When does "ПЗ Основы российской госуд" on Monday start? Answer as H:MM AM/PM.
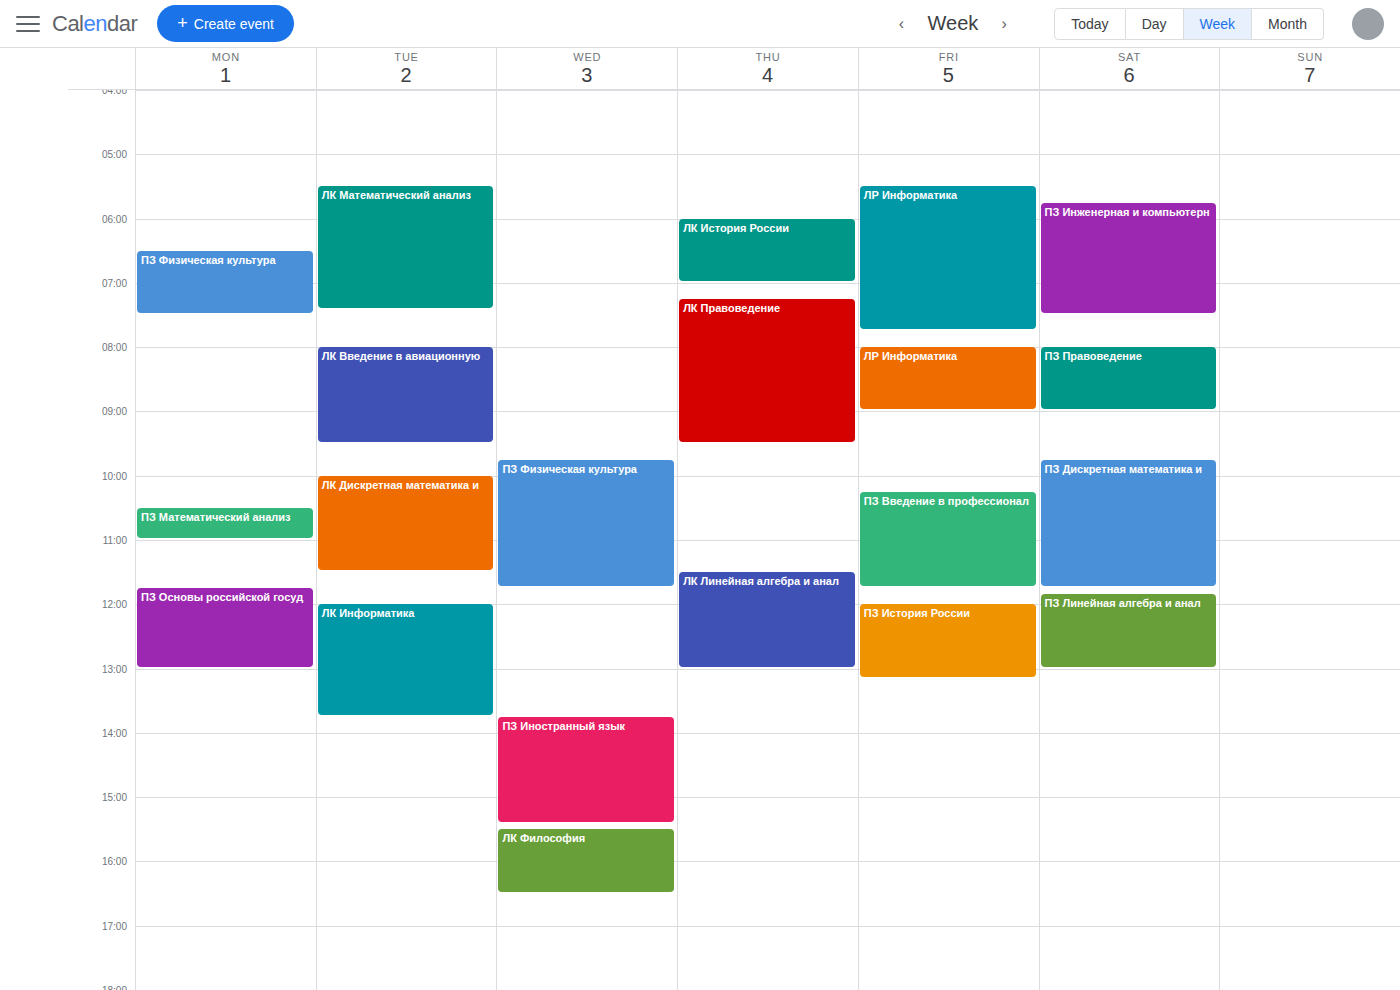
11:45 AM